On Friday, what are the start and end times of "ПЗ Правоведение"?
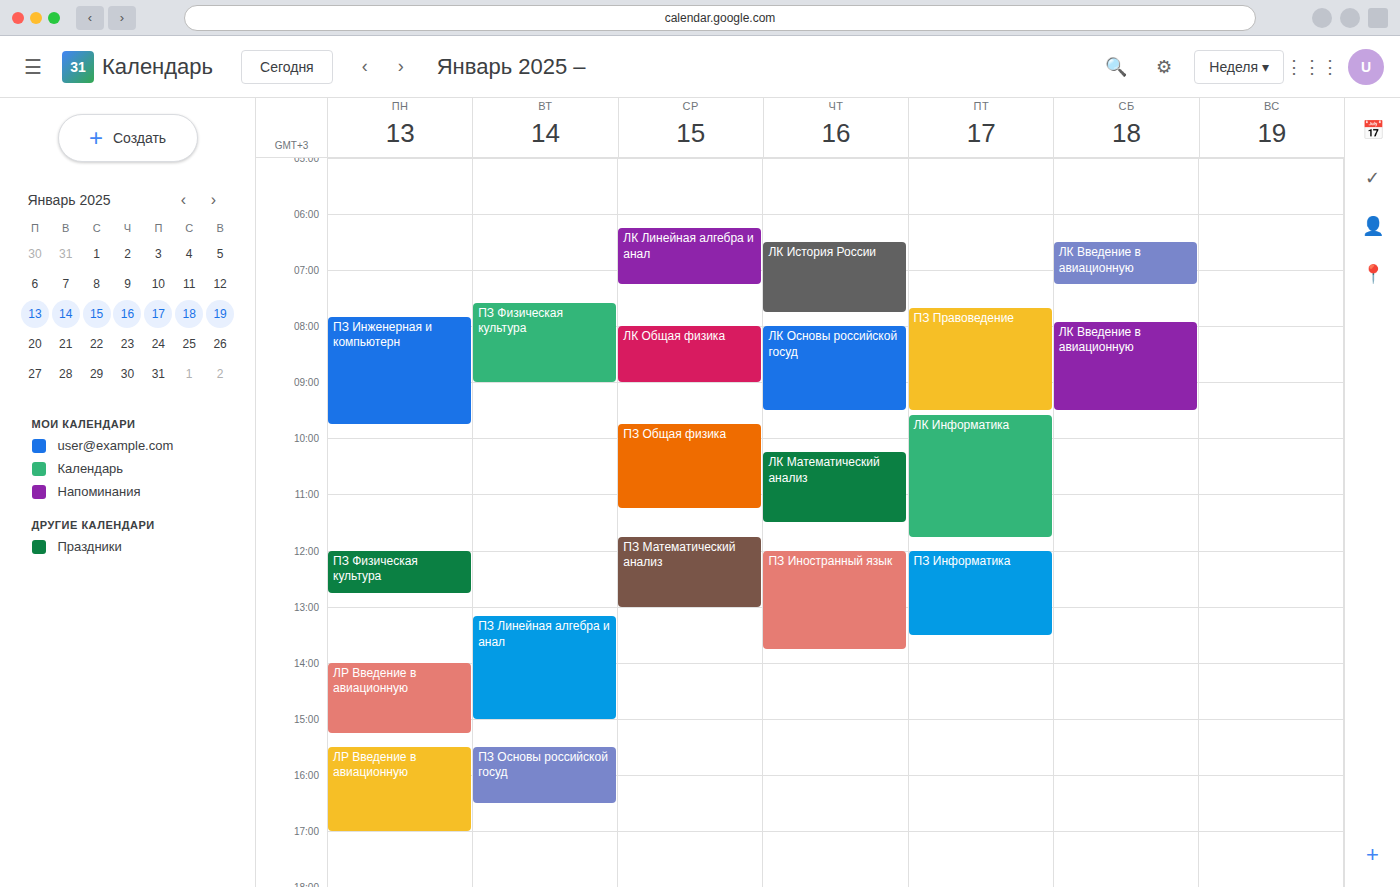
7:40 AM to 9:30 AM